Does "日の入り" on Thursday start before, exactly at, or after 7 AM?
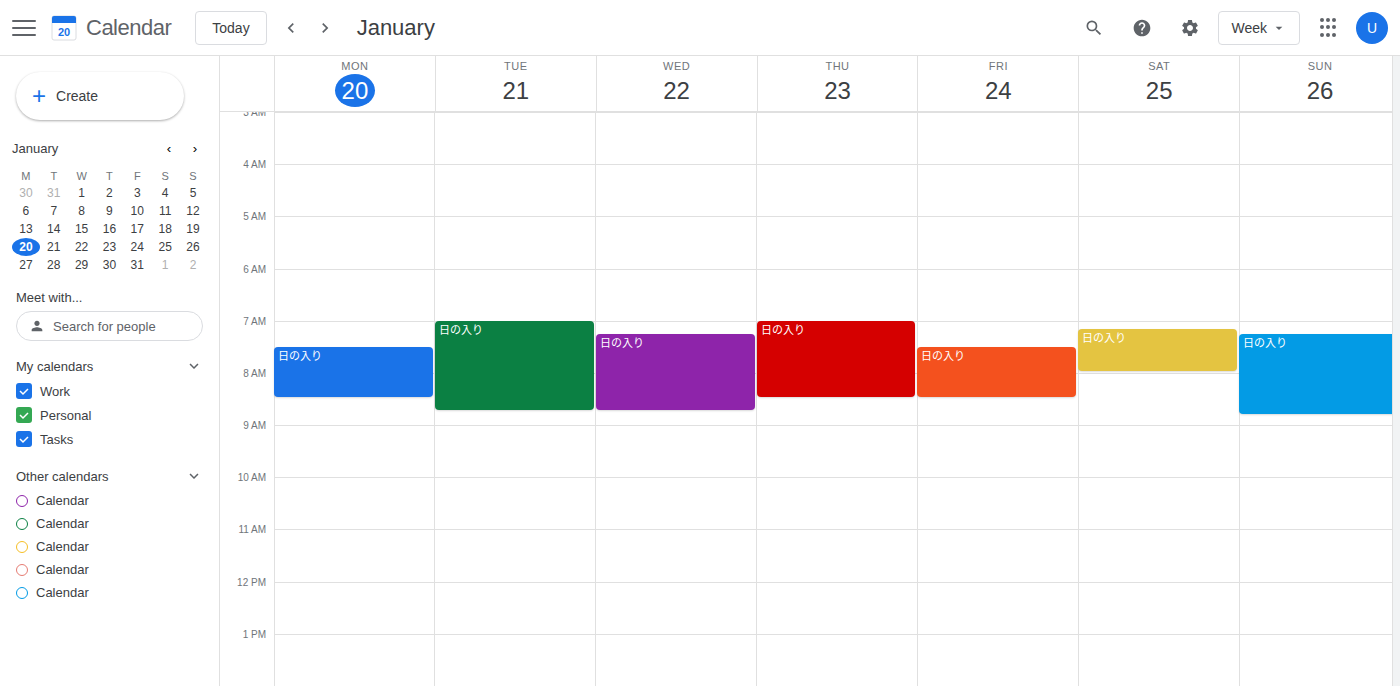
7:00 AM -- exactly at 7 AM, on the 7 AM line.